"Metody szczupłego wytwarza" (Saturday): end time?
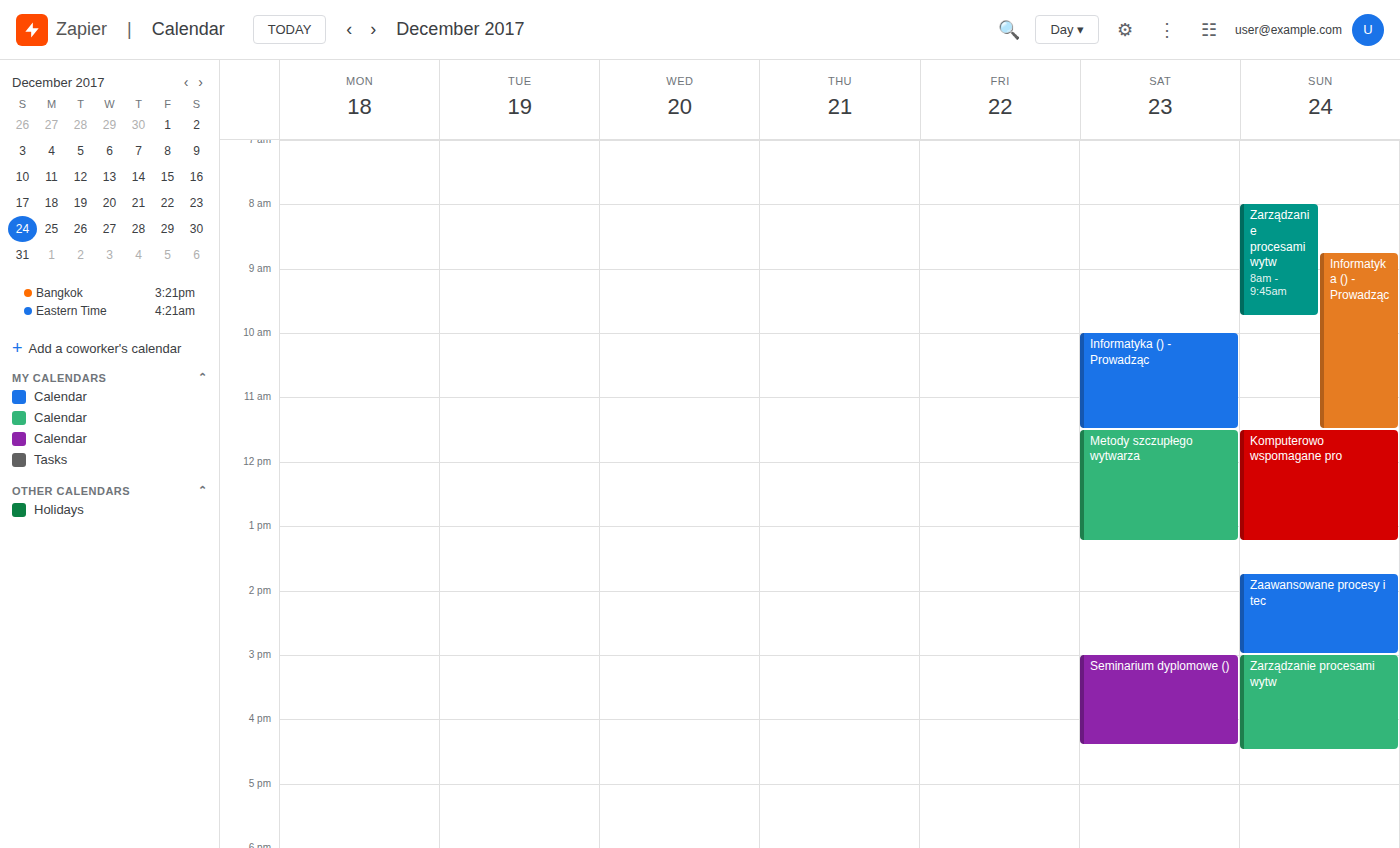
1:15 PM